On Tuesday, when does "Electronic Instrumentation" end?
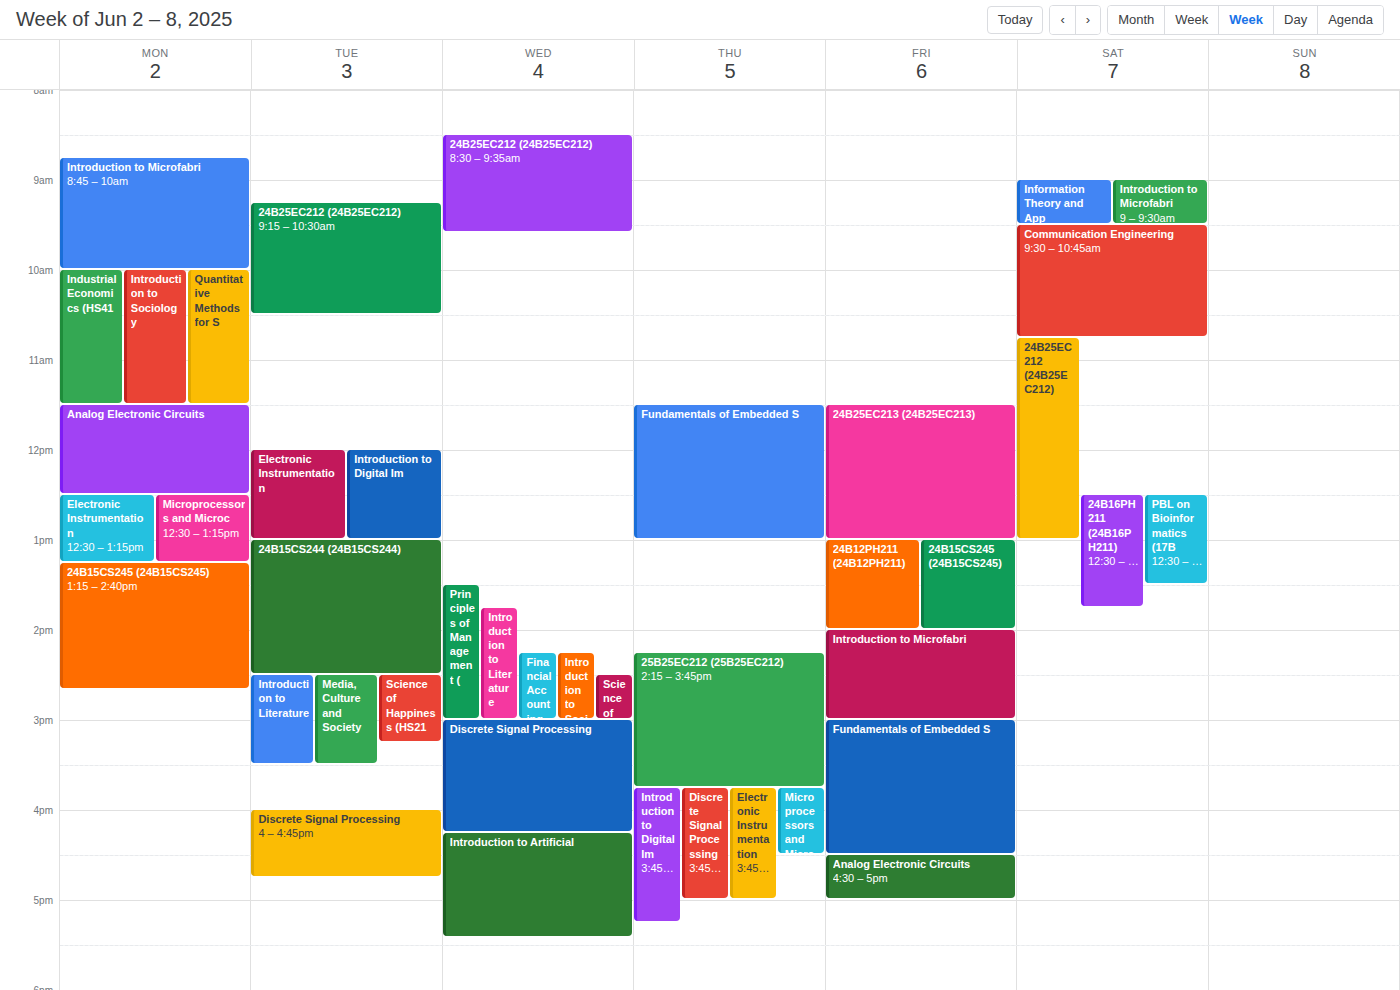
1:00 PM